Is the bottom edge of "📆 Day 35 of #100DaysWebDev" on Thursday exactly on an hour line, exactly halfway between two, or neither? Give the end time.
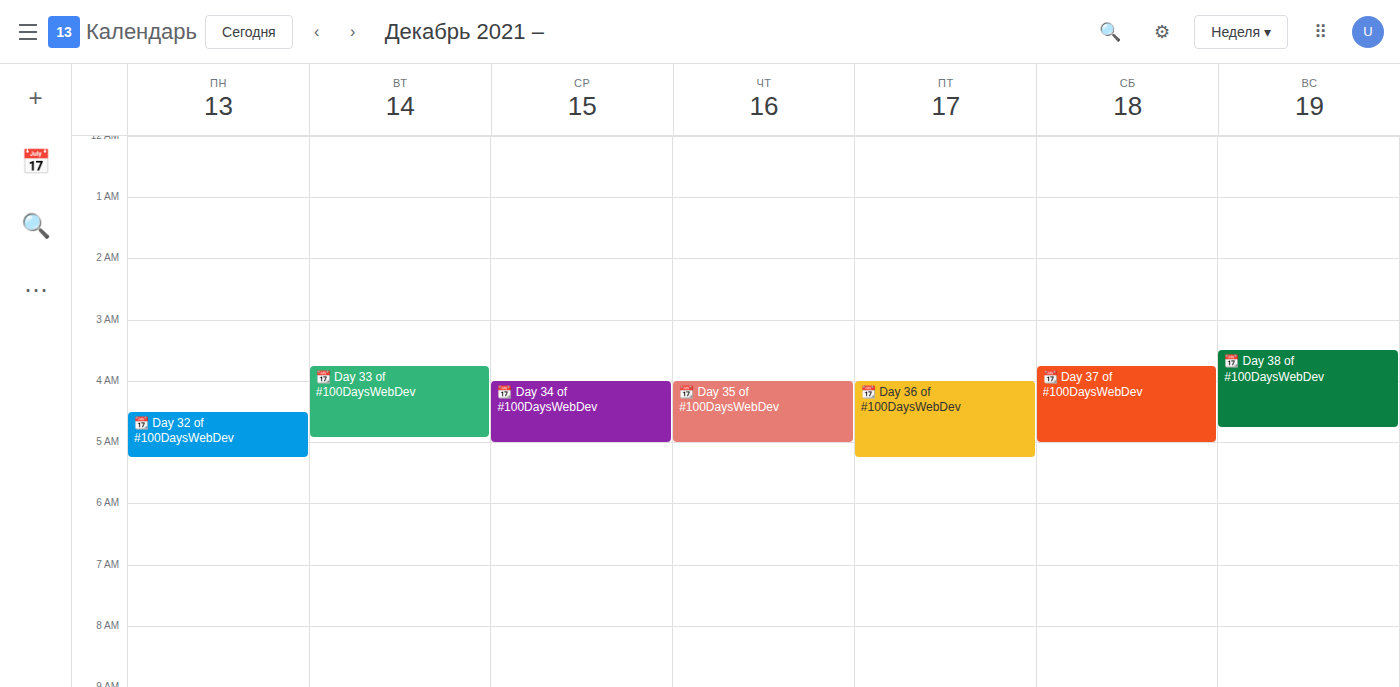
05:00 -- exactly on the 05:00 line.